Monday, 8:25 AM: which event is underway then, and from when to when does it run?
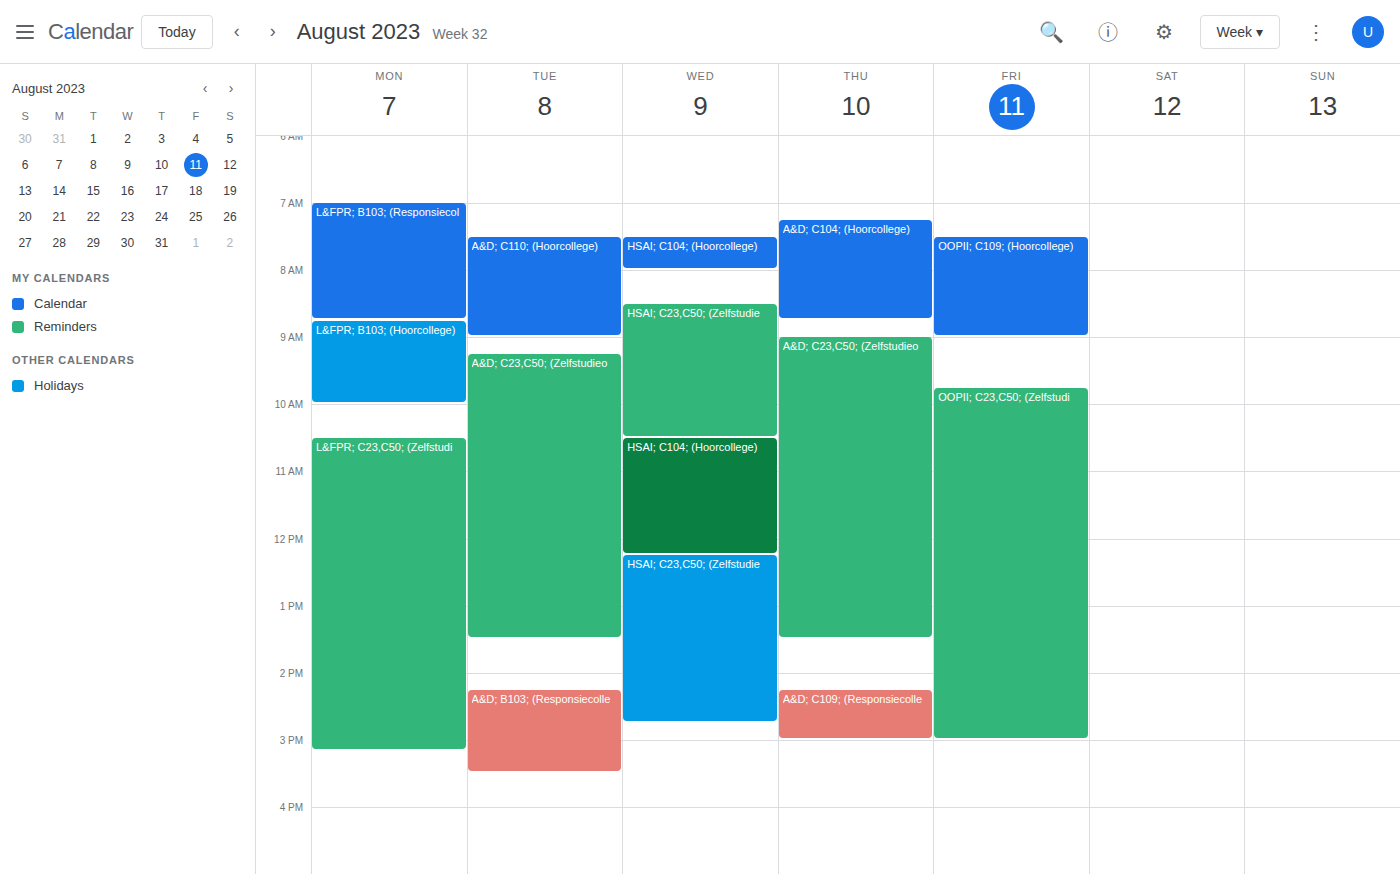
"L&FPR; B103; (Responsiecol", 7:00 AM to 8:45 AM